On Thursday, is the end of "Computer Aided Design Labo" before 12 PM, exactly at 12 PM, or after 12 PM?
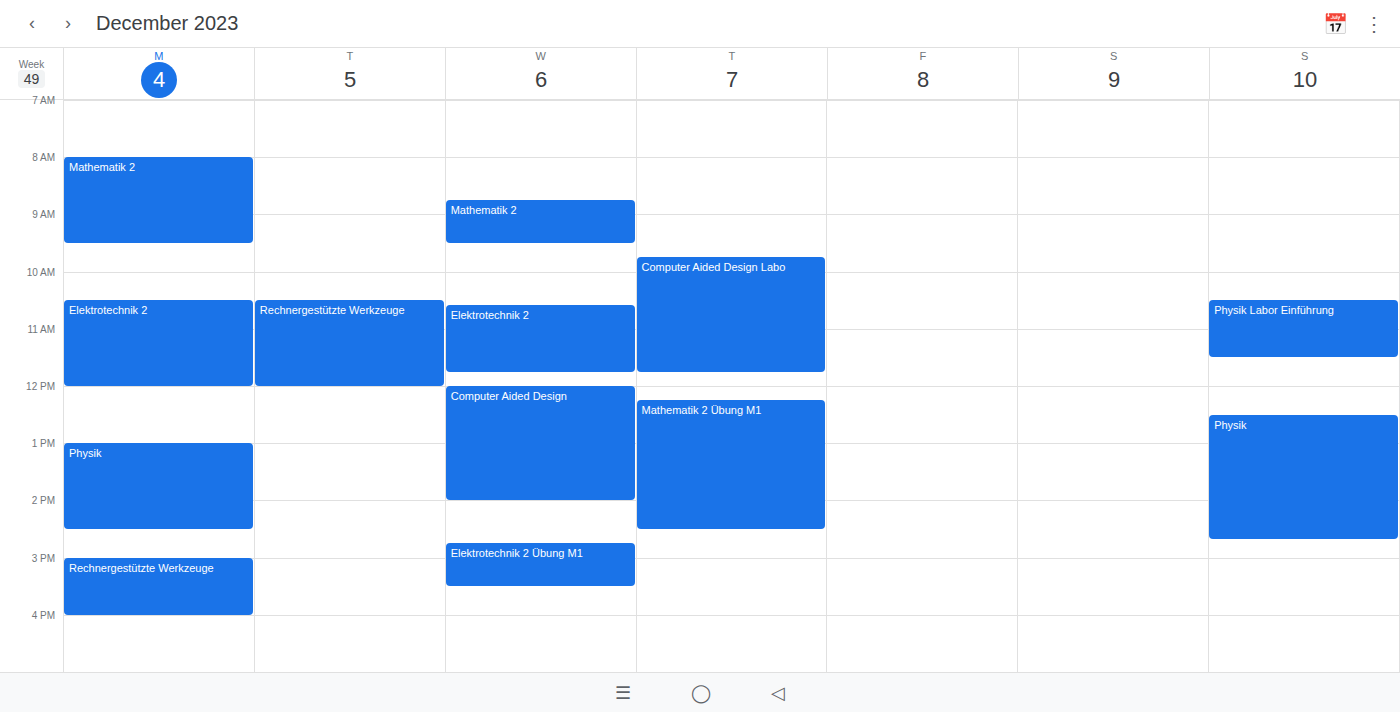
11:45 AM -- before 12 PM, 15 minutes above the 12 PM line.